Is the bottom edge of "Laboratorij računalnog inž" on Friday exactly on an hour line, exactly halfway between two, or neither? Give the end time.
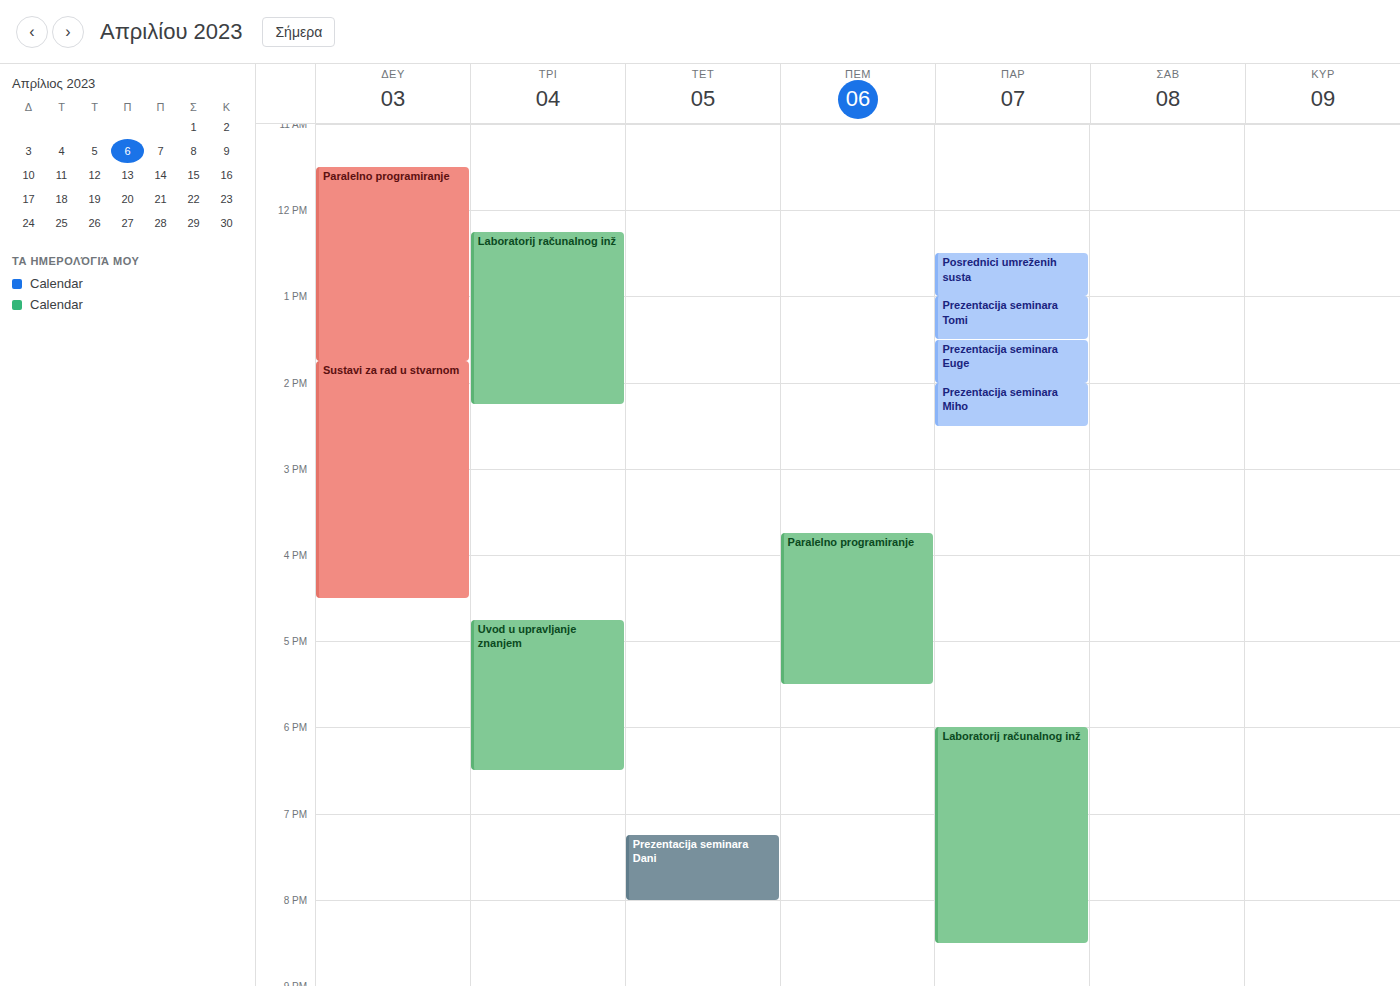
8:30 PM -- halfway between the 8 PM and 9 PM lines.